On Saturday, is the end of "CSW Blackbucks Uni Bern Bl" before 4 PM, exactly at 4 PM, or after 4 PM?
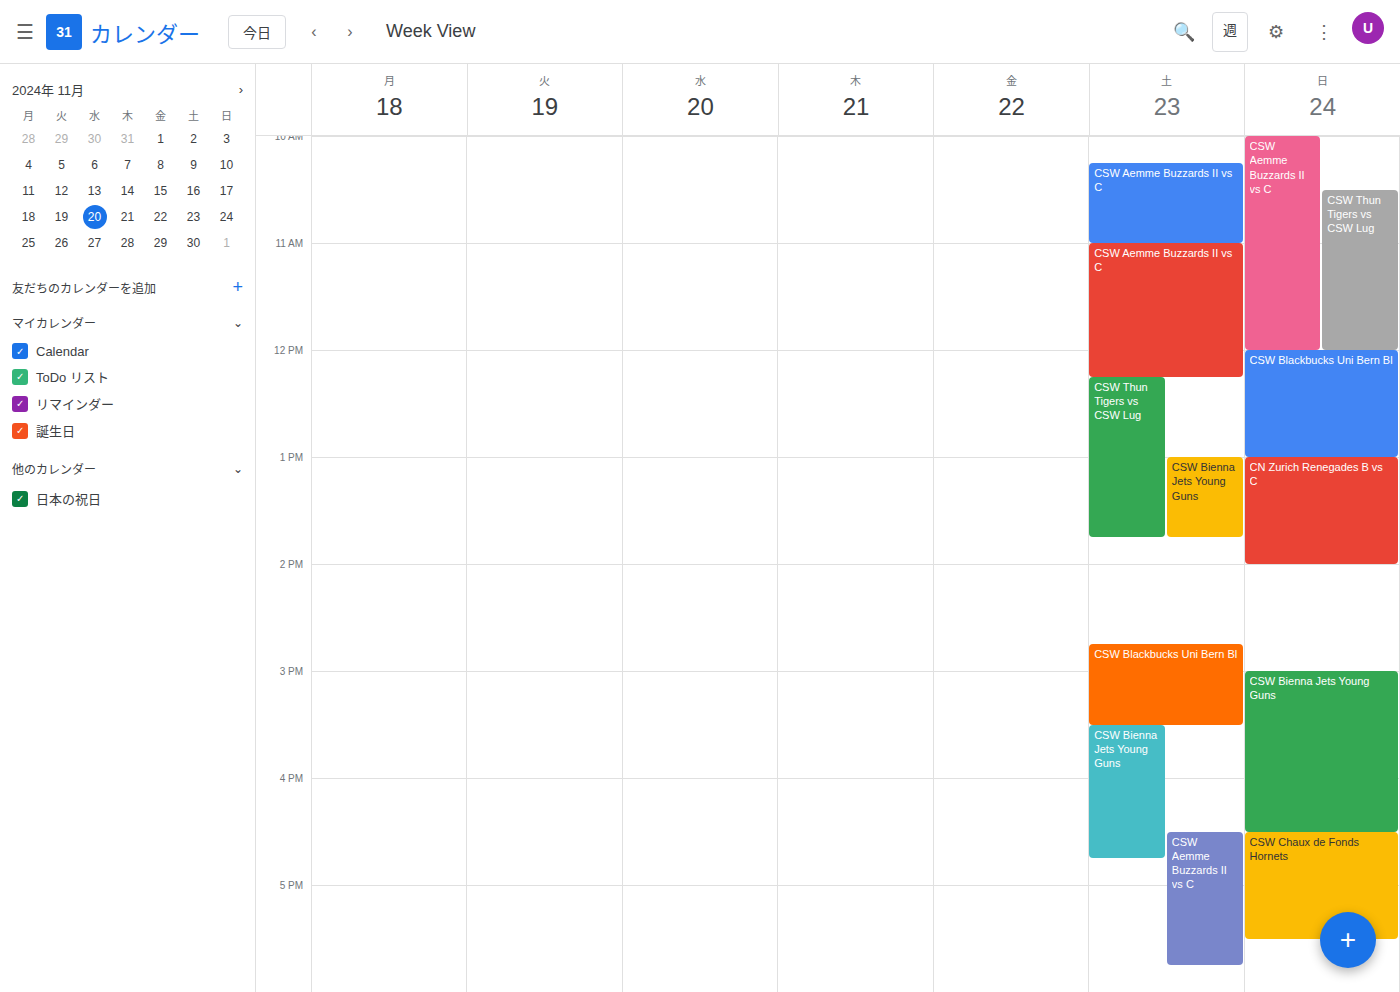
3:30 PM -- before 4 PM, 30 minutes above the 4 PM line.